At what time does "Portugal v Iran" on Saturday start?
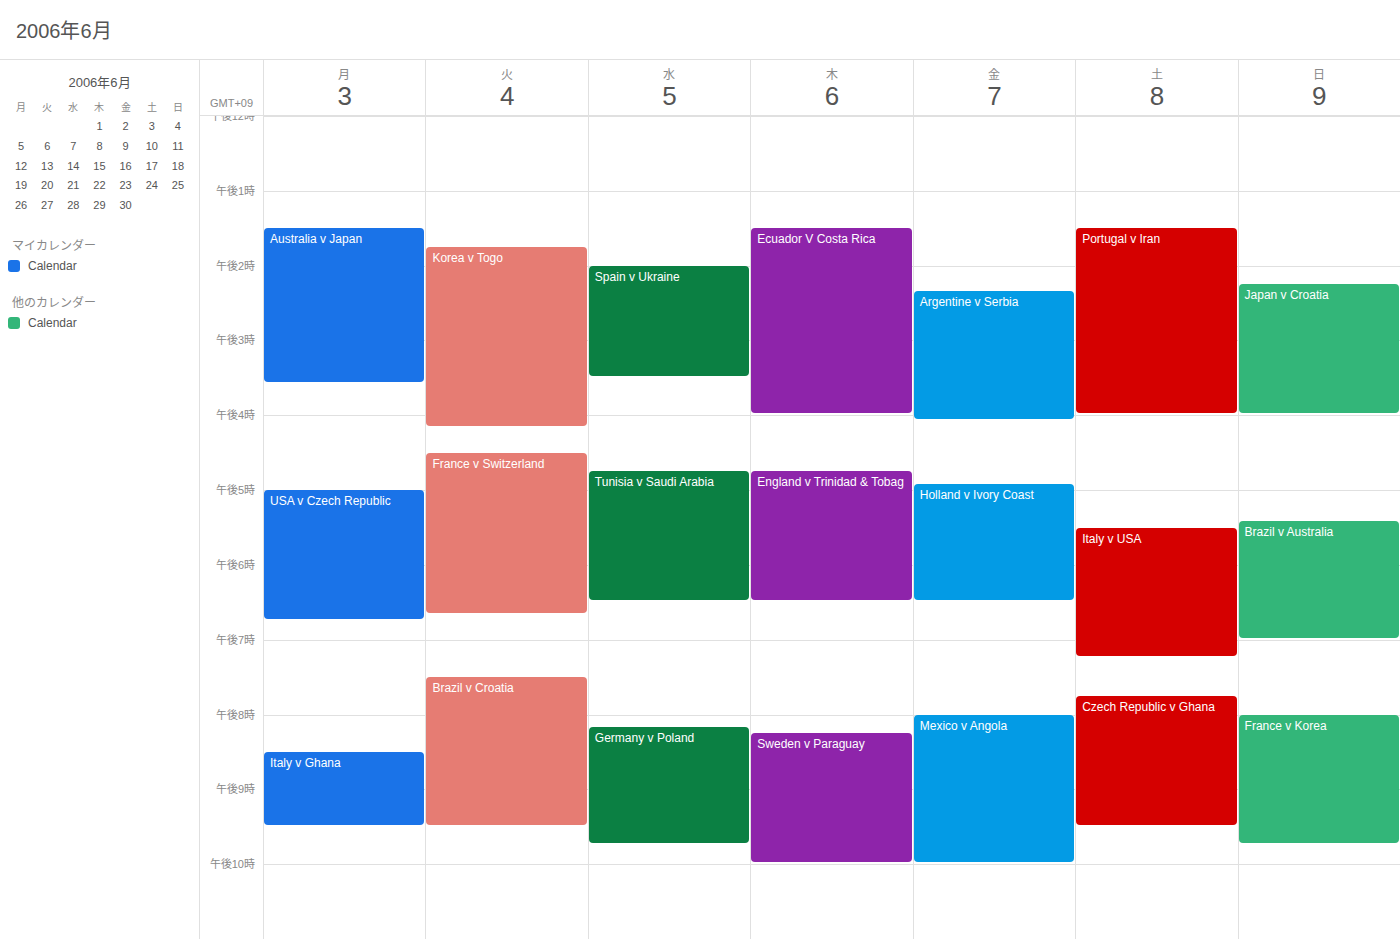
1:30 PM